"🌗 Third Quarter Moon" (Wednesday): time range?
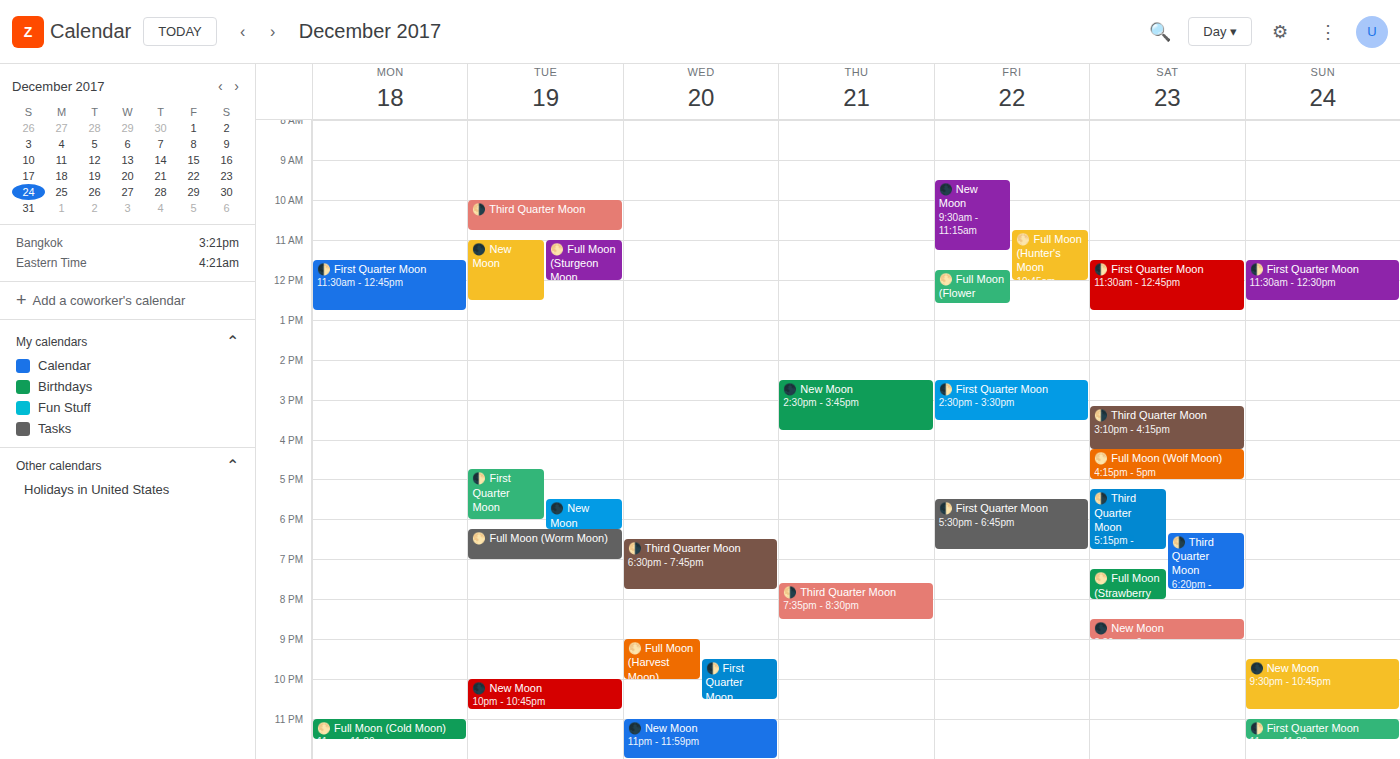
6:30 PM to 7:45 PM